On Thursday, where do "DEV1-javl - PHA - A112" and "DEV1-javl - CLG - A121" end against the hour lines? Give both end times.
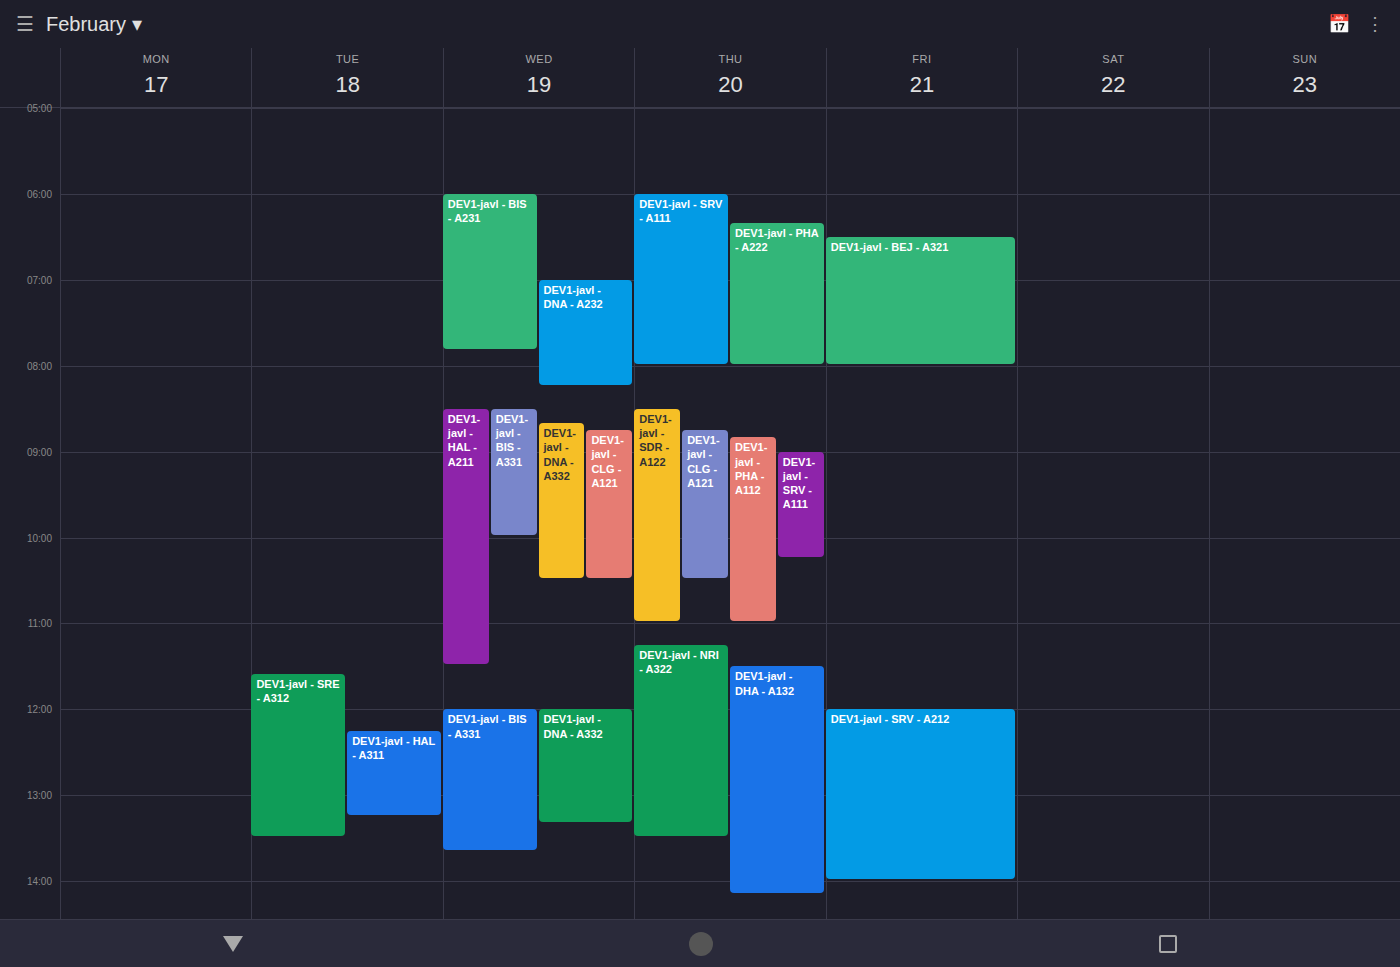
"DEV1-javl - PHA - A112": 11:00 AM, exactly on the 11 AM line. "DEV1-javl - CLG - A121": 10:30 AM, halfway between the 10 AM and 11 AM lines.